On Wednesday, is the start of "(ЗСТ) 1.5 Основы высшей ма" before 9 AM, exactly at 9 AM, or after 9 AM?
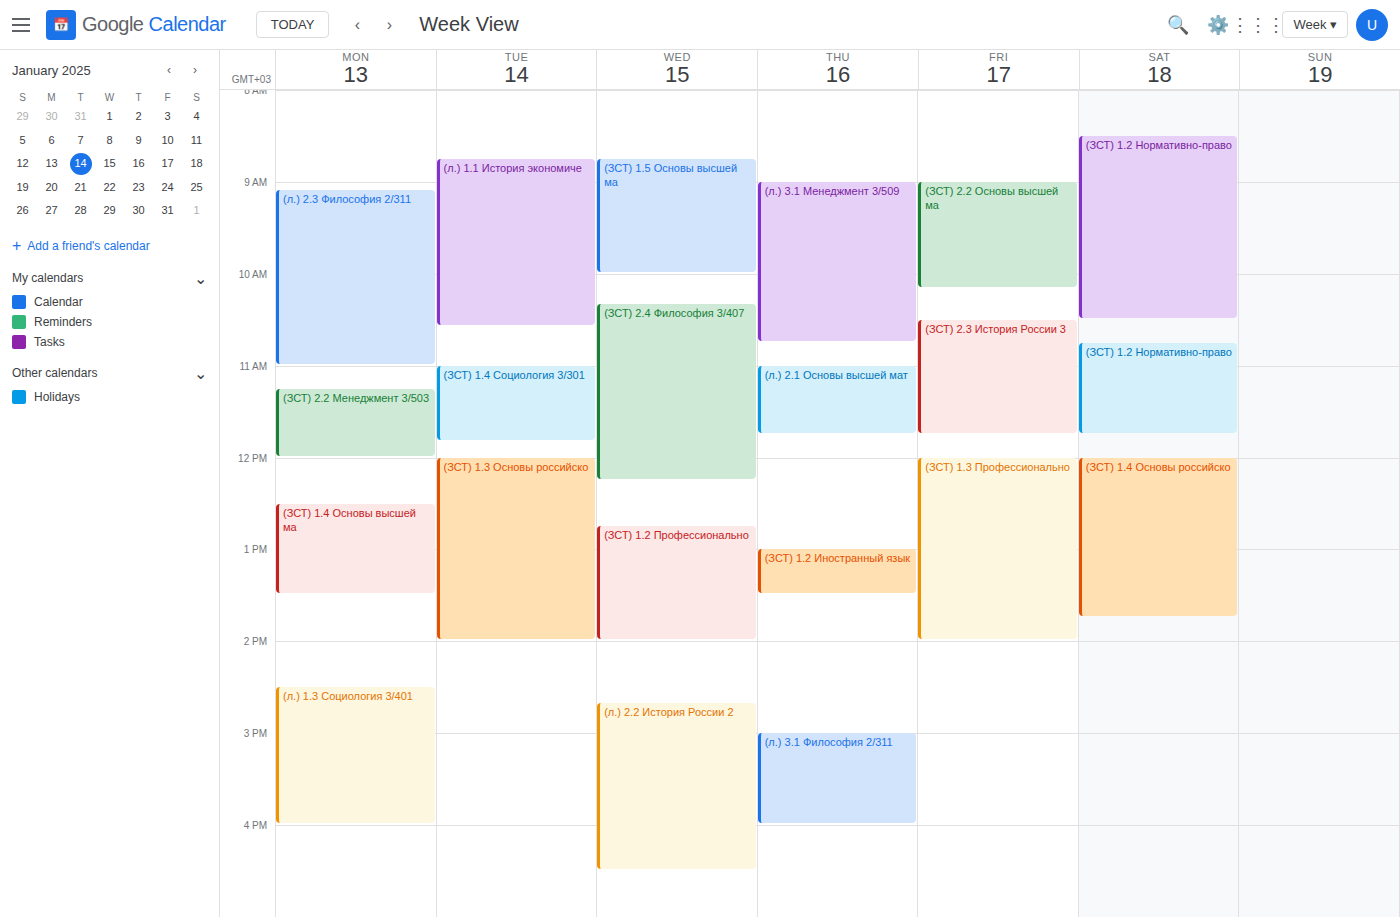
8:45 AM -- before 9 AM, 15 minutes above the 9 AM line.